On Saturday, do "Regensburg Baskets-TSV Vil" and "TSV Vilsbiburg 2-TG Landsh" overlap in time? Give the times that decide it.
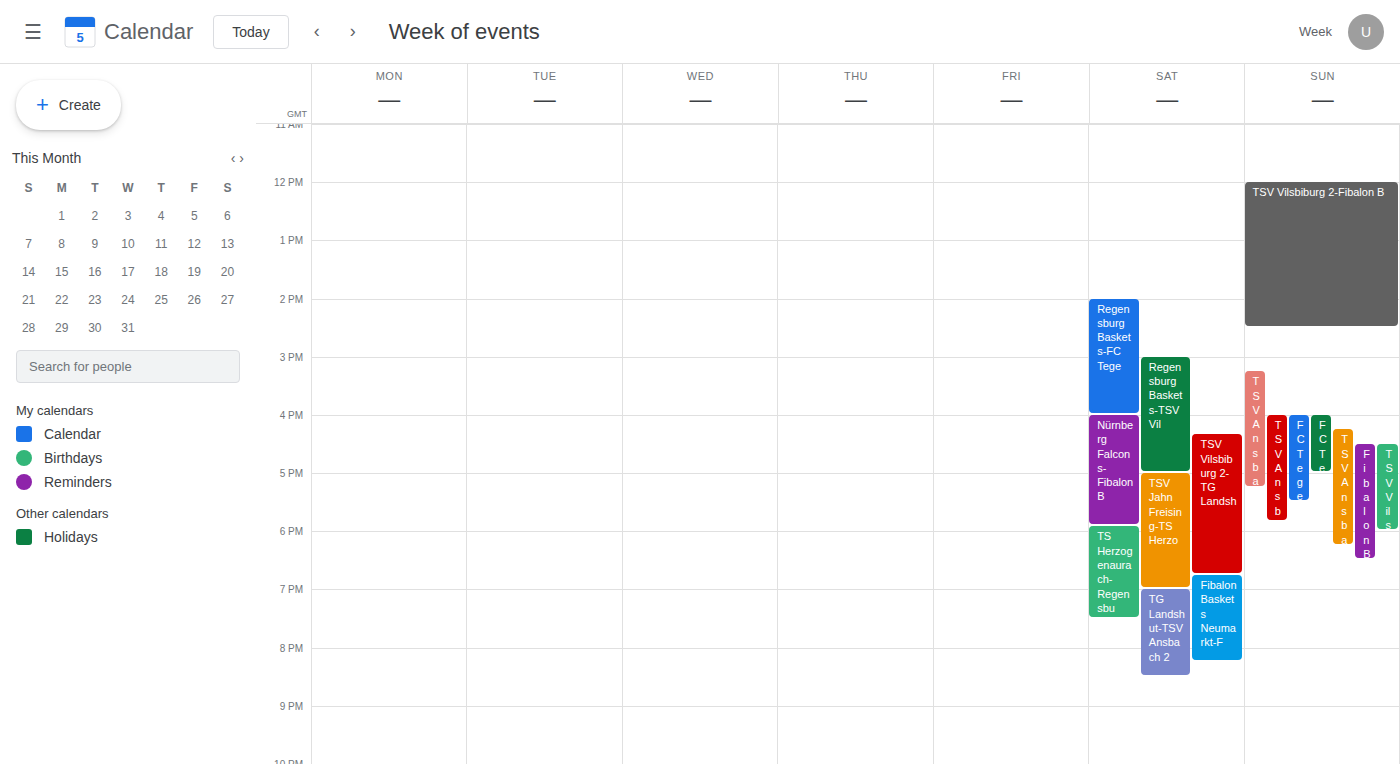
"TSV Vilsbiburg 2-TG Landsh" starts at 4:20 PM, before "Regensburg Baskets-TSV Vil" ends at 5:00 PM -- they overlap.